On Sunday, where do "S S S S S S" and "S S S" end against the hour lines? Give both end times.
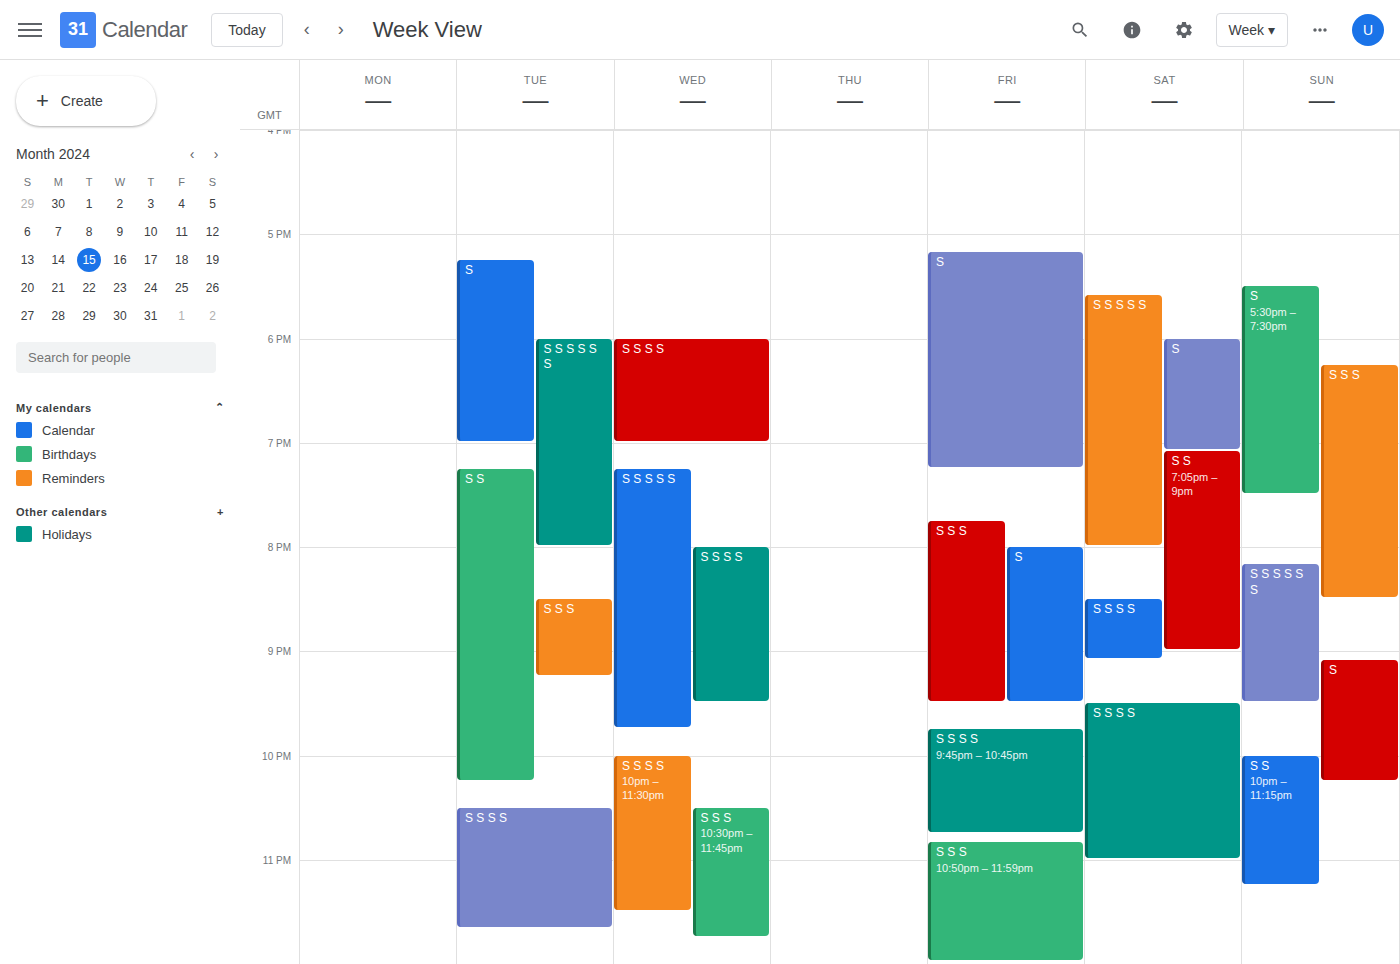
"S S S S S S": 9:30 PM, halfway between the 9 PM and 10 PM lines. "S S S": 8:30 PM, halfway between the 8 PM and 9 PM lines.